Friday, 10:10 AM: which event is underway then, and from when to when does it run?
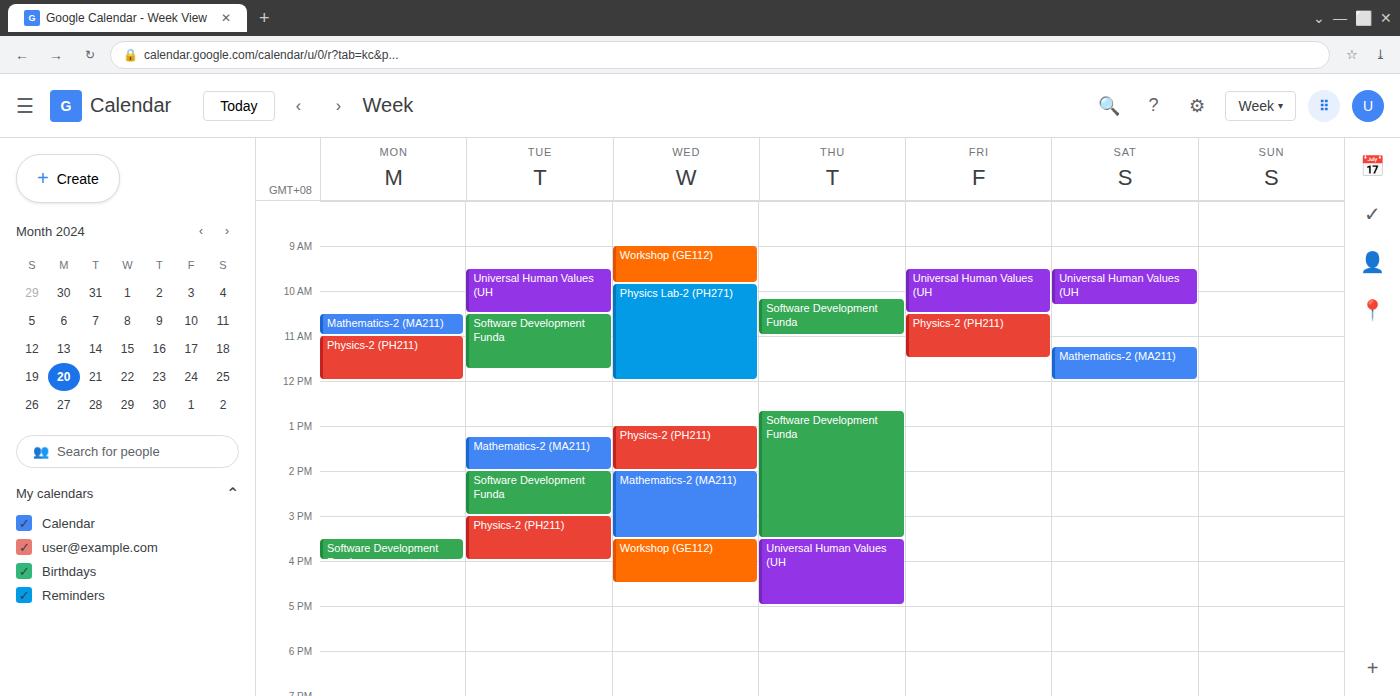
"Universal Human Values (UH", 9:30 AM to 10:30 AM